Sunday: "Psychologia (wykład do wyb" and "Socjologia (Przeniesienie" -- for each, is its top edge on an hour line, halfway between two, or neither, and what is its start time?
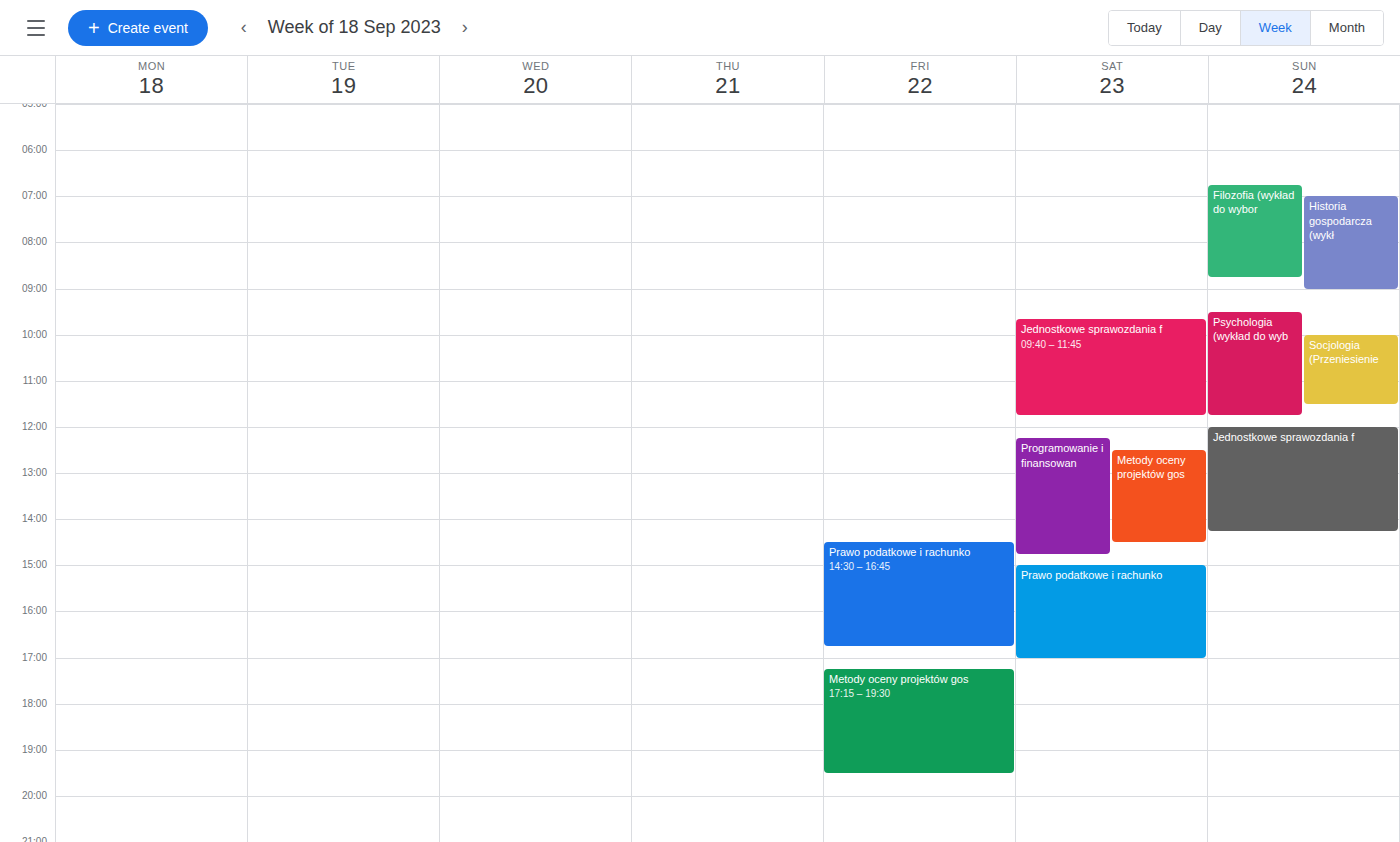
"Psychologia (wykład do wyb": 9:30 AM, halfway between the 9 AM and 10 AM lines. "Socjologia (Przeniesienie": 10:00 AM, exactly on the 10 AM line.